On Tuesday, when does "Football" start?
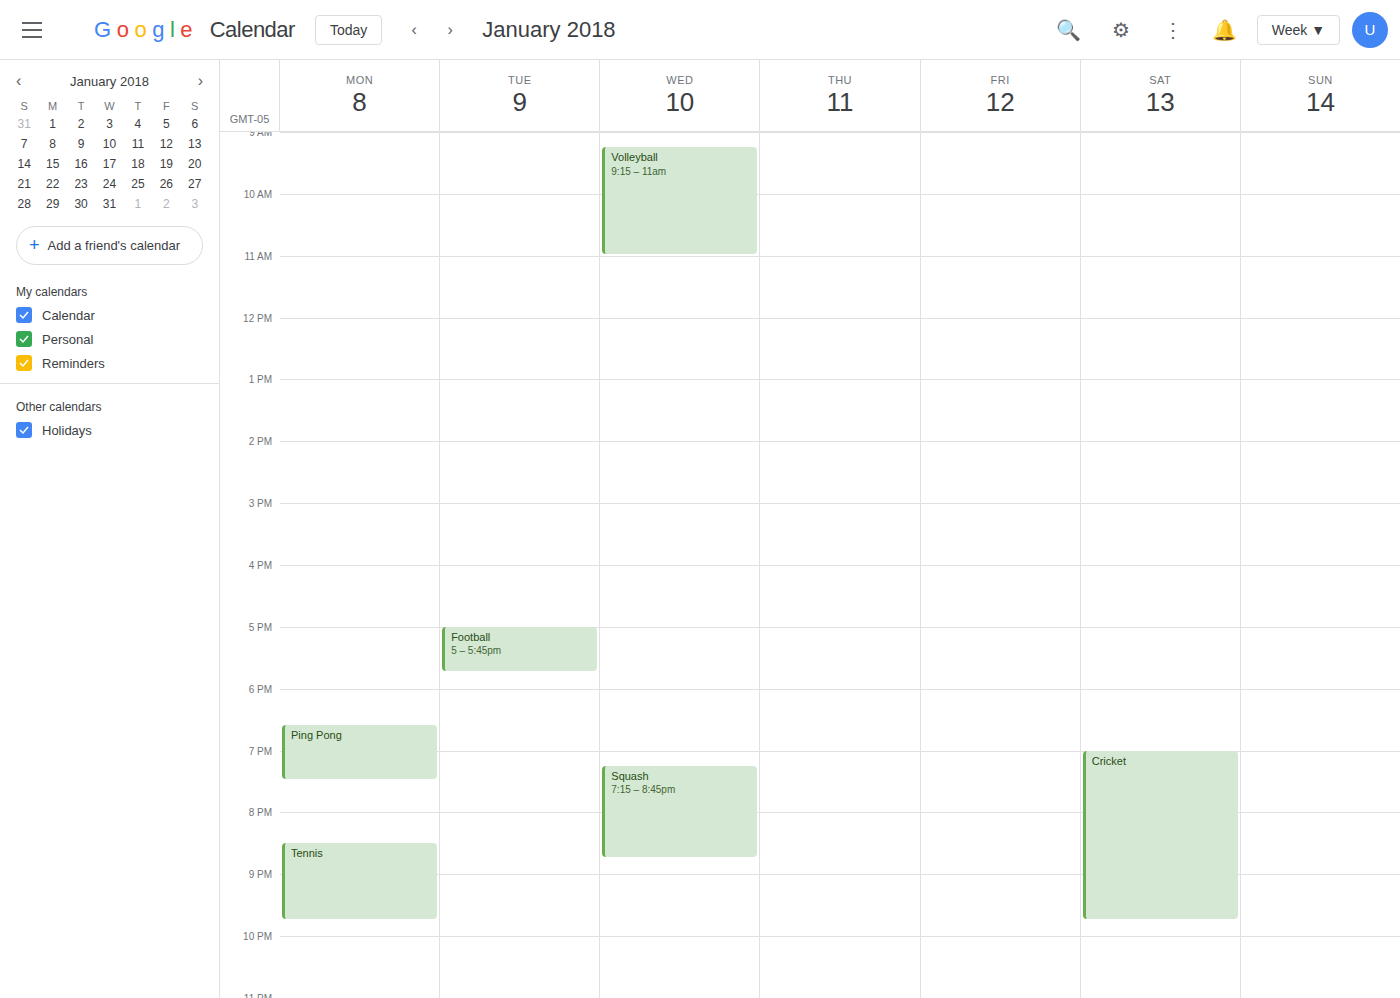
5:00 PM